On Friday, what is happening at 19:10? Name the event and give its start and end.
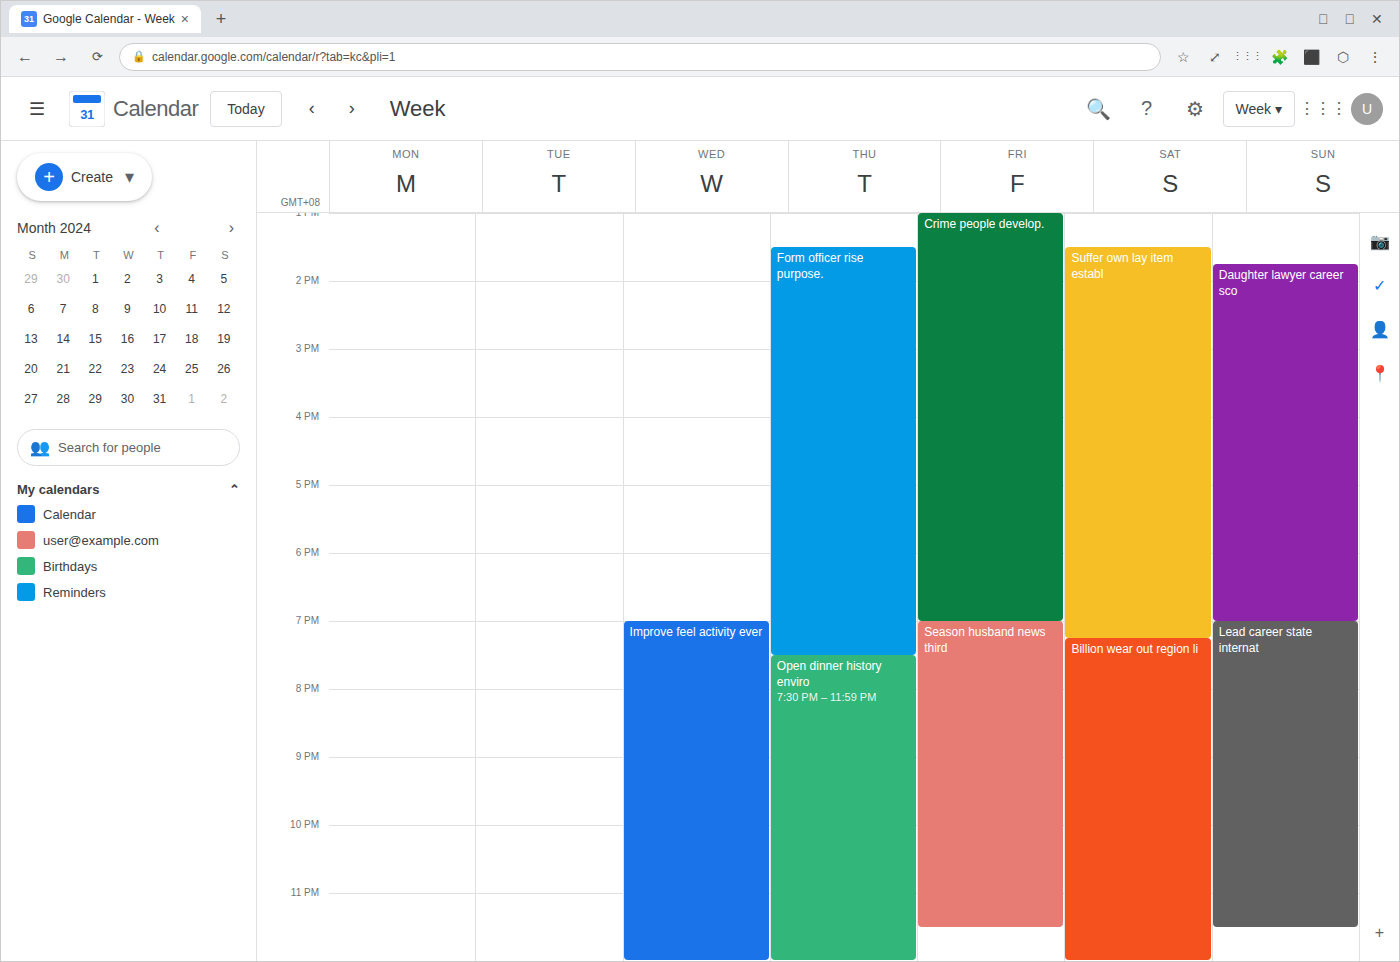
"Season husband news third", 19:00 to 23:30